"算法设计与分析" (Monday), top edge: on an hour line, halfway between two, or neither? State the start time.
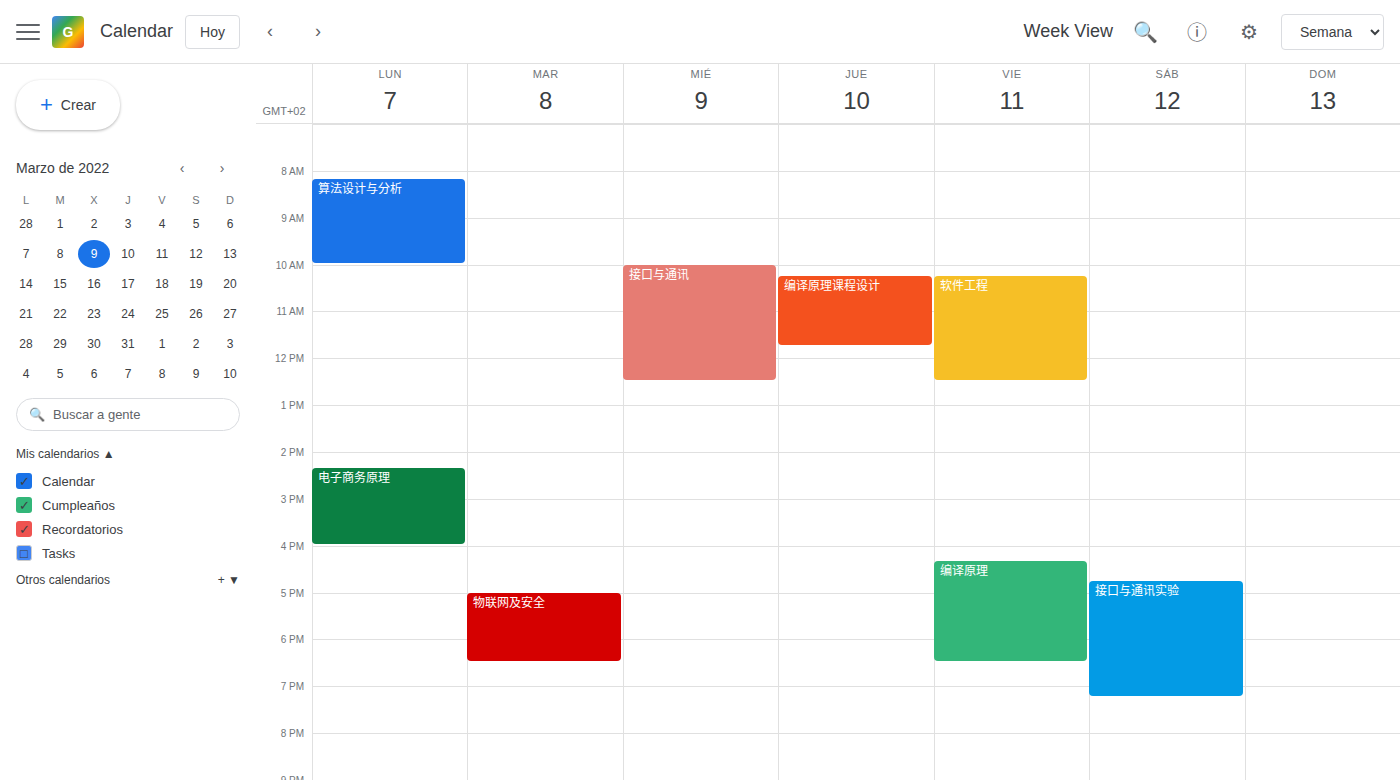
8:10 AM -- neither: 10 minutes below the 8 AM line and 50 minutes above the 9 AM line.